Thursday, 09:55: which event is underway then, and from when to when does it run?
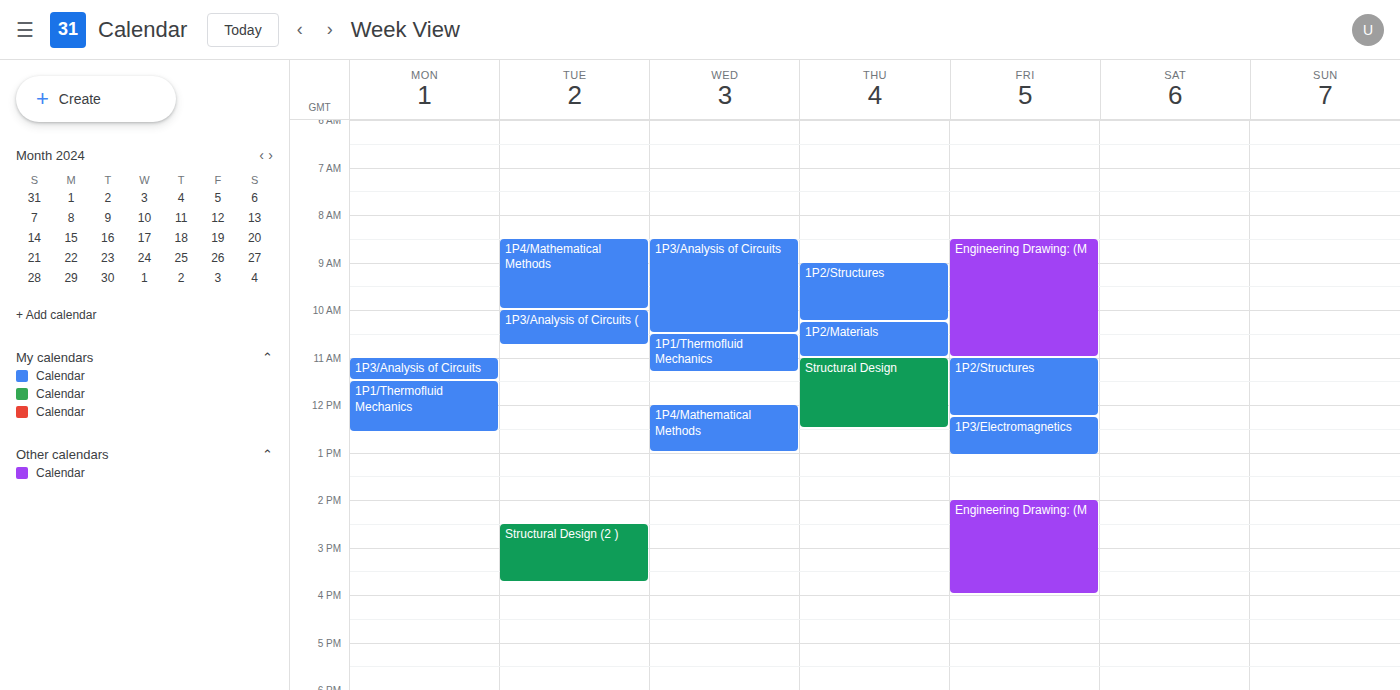
"1P2/Structures", 09:00 to 10:15